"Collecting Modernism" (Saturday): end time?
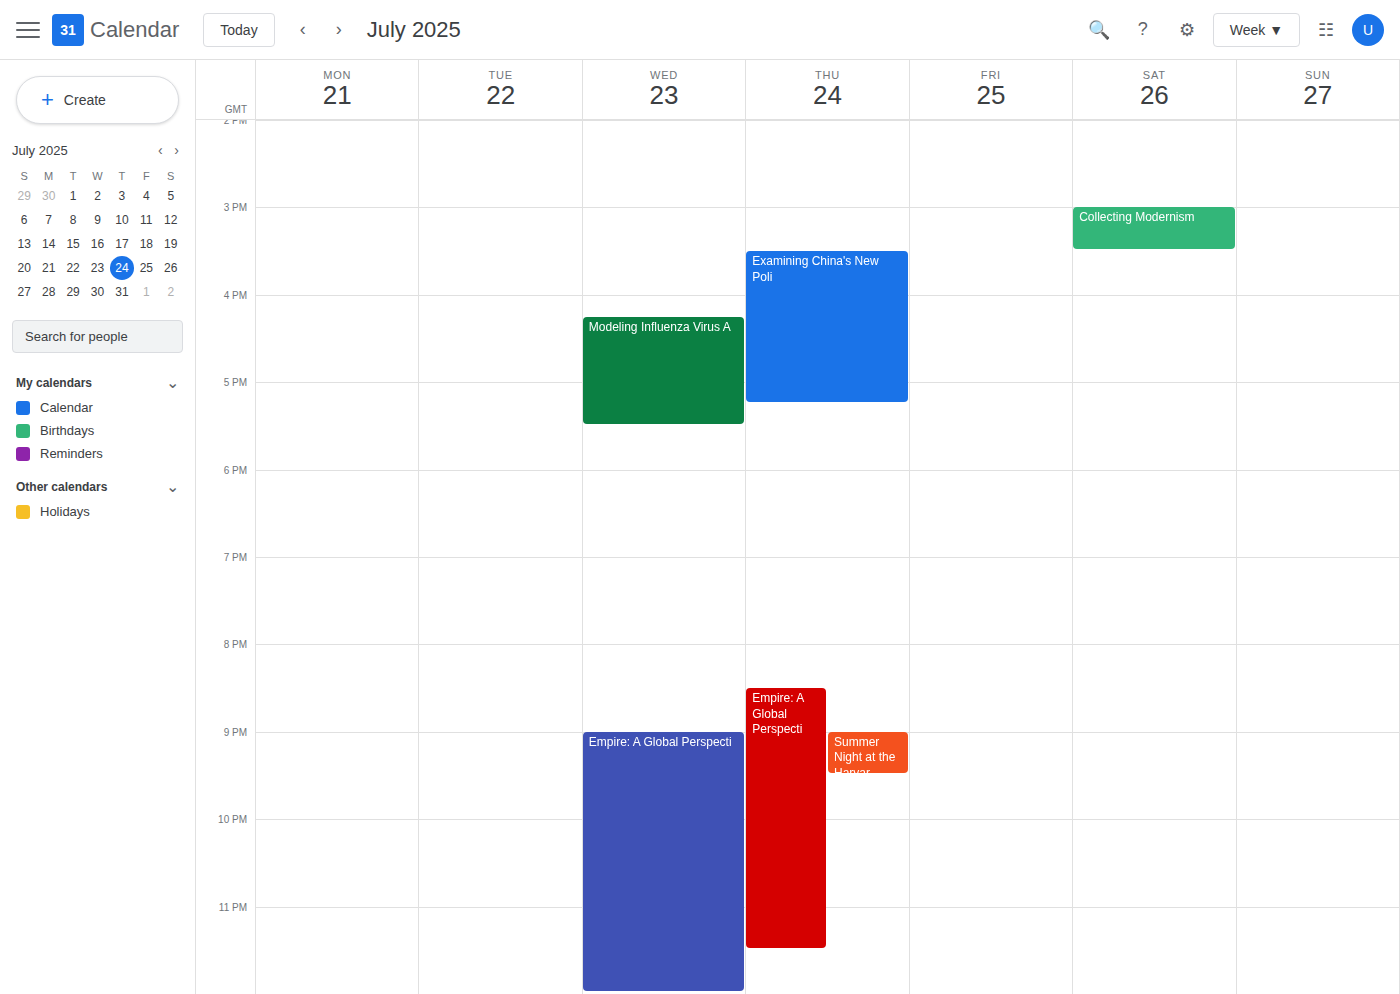
3:30 PM